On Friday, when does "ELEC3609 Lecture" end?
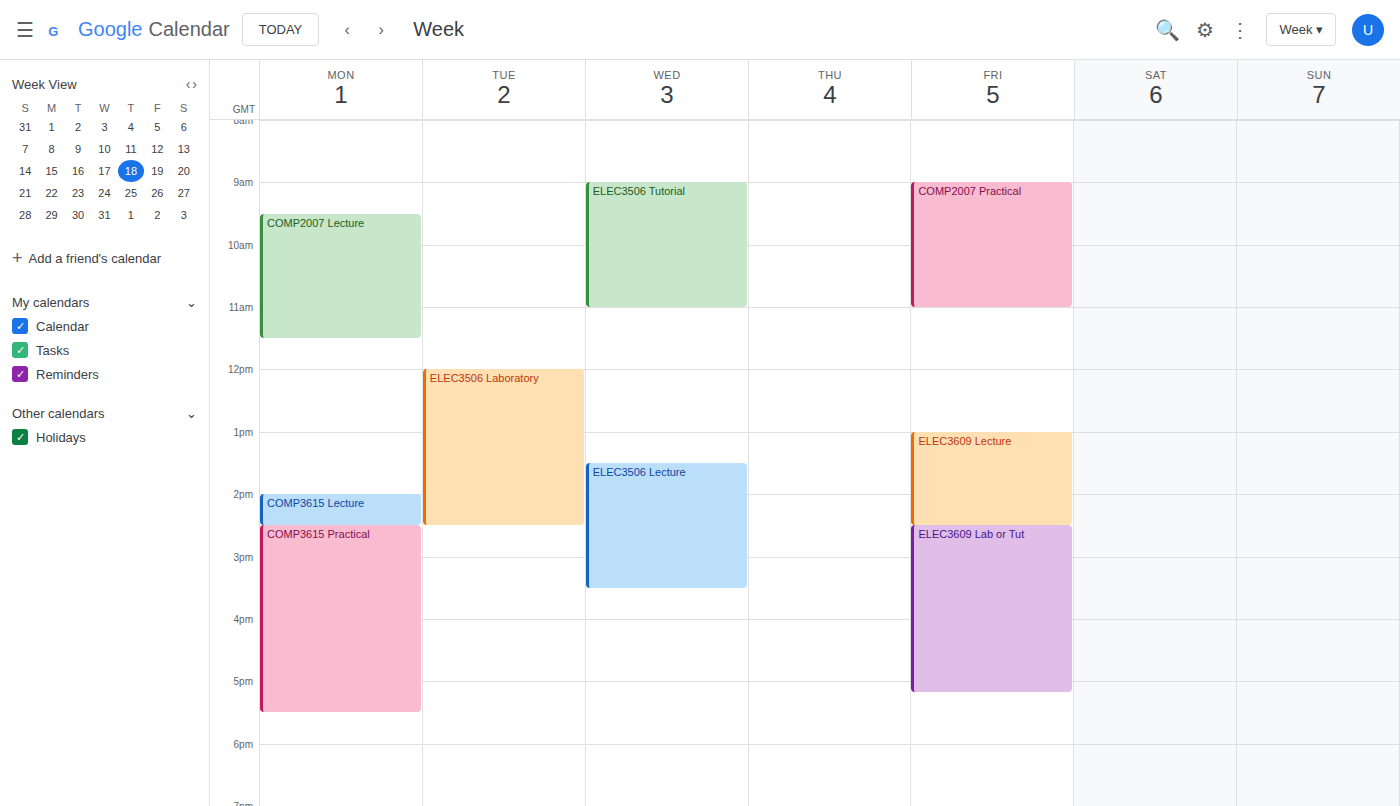
2:30 PM